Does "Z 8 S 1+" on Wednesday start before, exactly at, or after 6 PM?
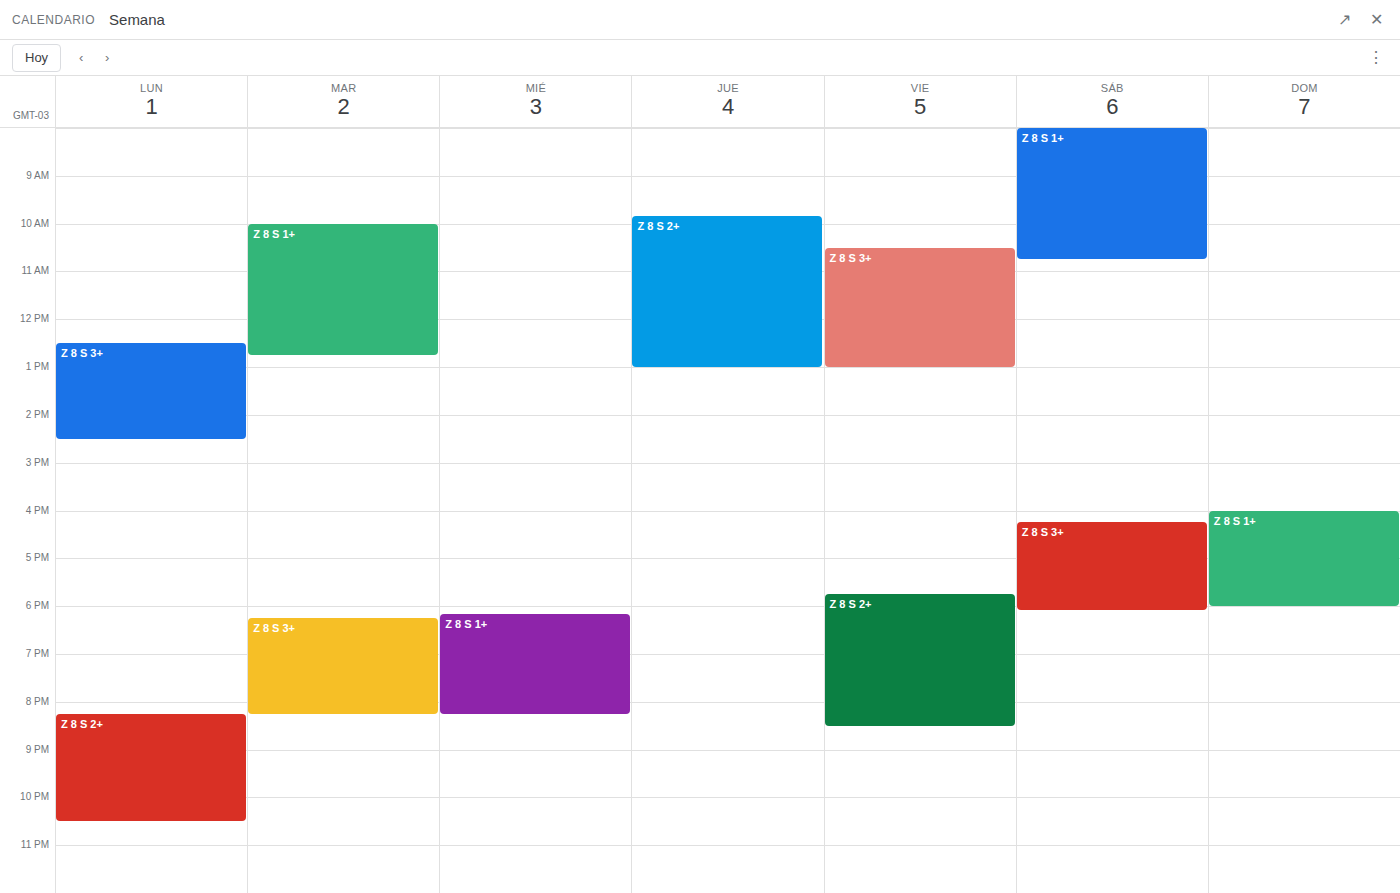
6:10 PM -- after 6 PM, 10 minutes below the 6 PM line.